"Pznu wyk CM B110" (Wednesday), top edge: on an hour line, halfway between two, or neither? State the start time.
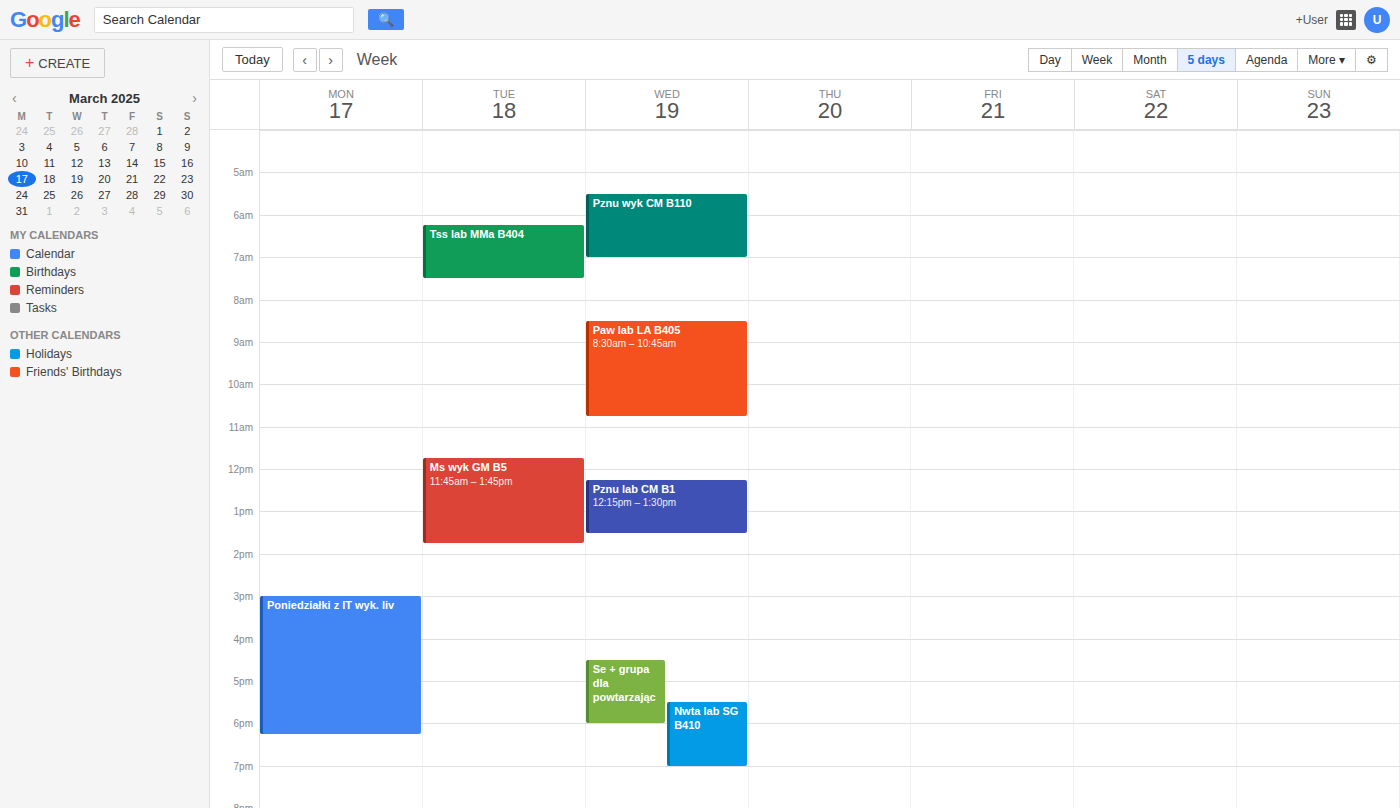
5:30 AM -- halfway between the 5 AM and 6 AM lines.